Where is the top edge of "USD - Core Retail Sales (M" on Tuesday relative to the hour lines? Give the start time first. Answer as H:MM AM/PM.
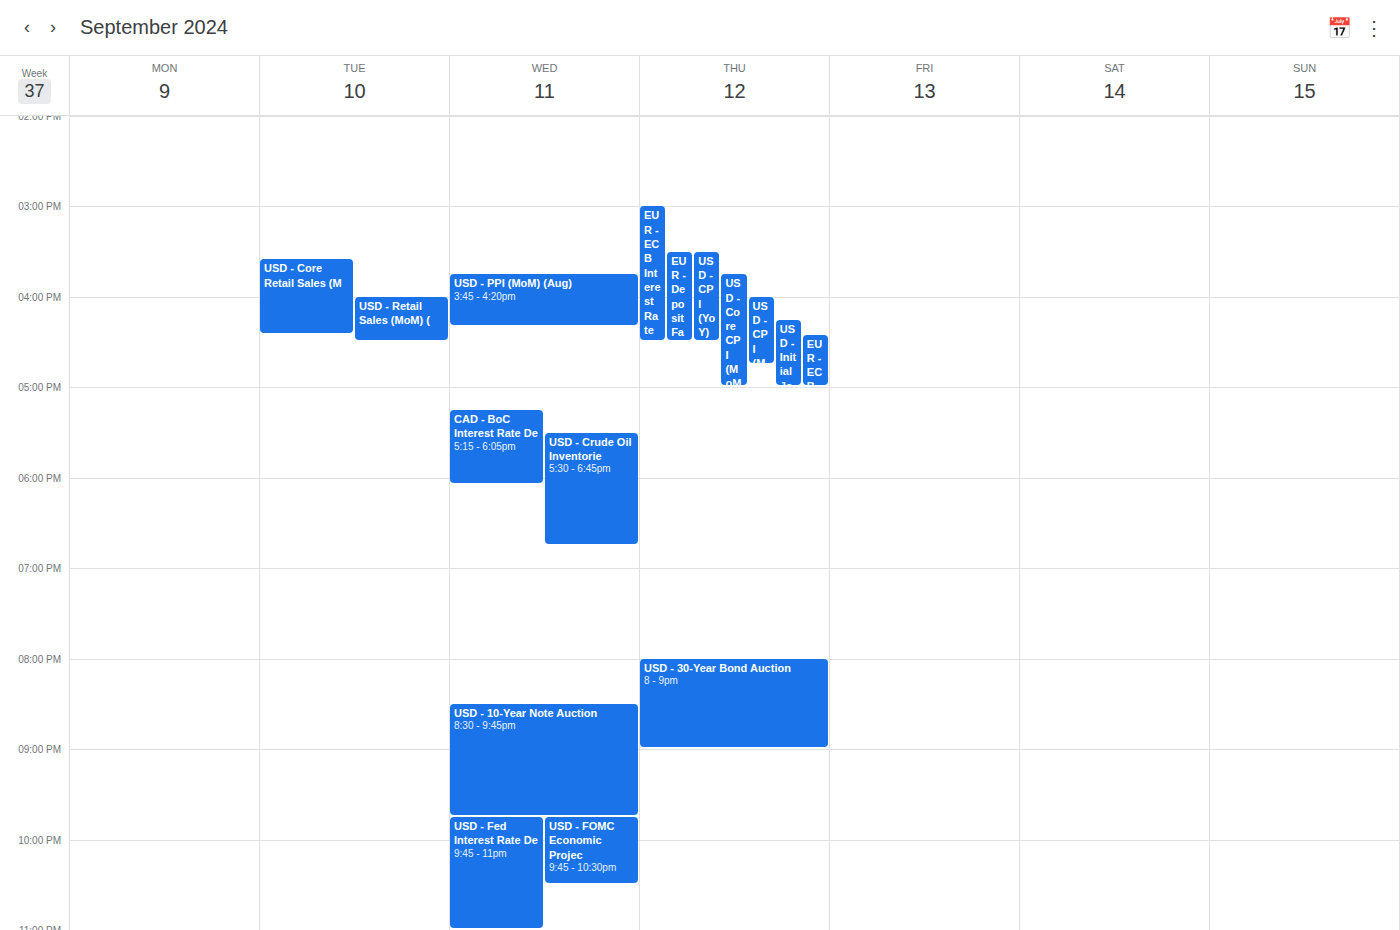
3:35 PM -- neither: 35 minutes below the 3 PM line and 25 minutes above the 4 PM line.